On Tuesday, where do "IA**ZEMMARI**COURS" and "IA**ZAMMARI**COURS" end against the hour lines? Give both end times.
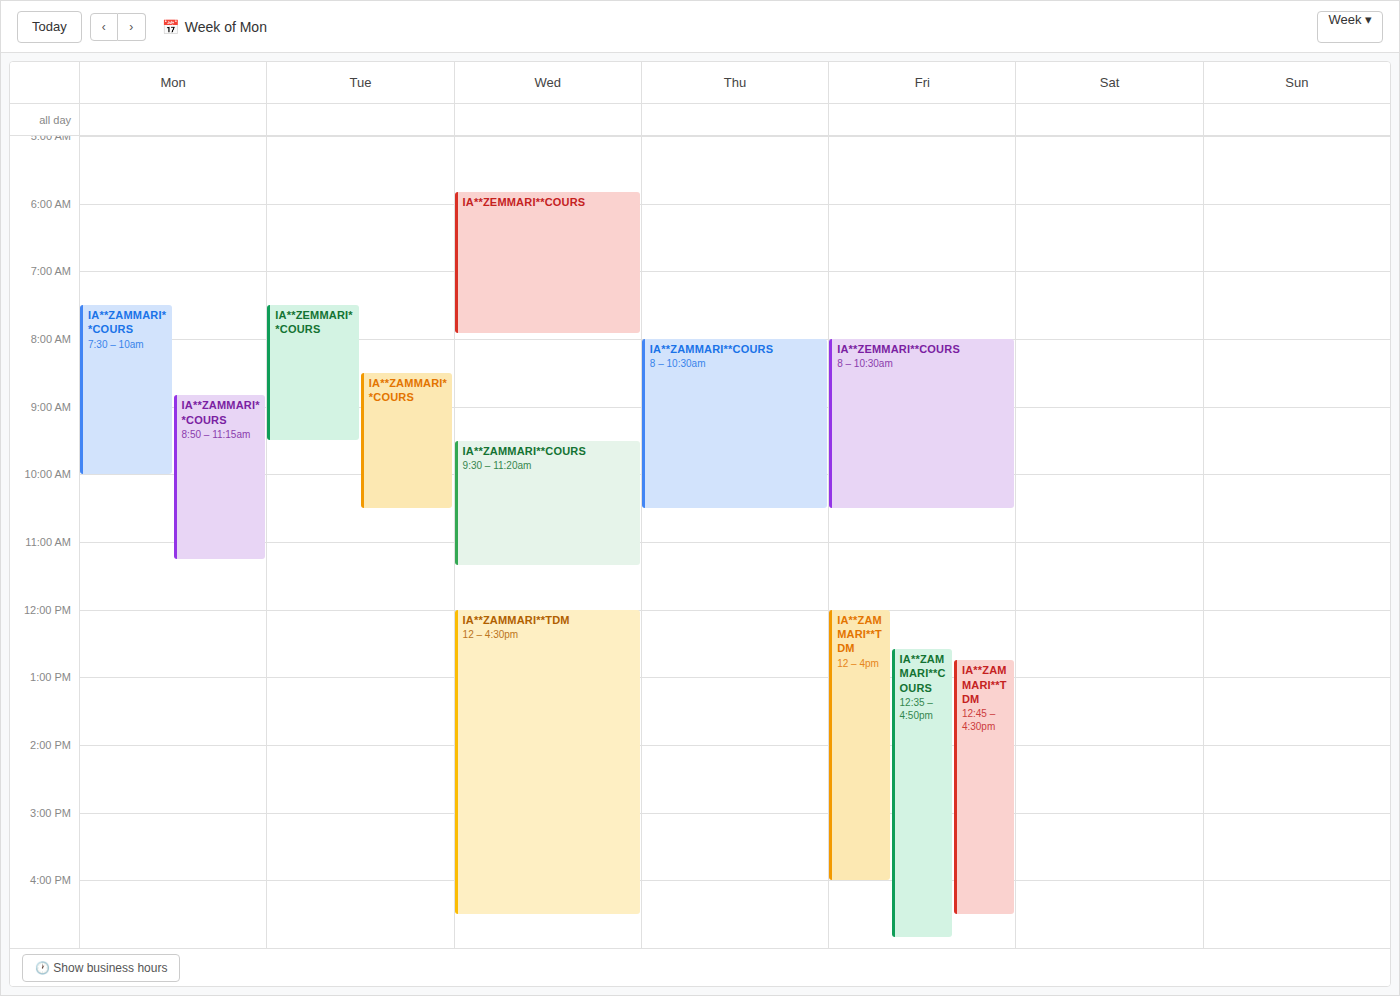
"IA**ZEMMARI**COURS": 9:30 AM, halfway between the 9 AM and 10 AM lines. "IA**ZAMMARI**COURS": 10:30 AM, halfway between the 10 AM and 11 AM lines.